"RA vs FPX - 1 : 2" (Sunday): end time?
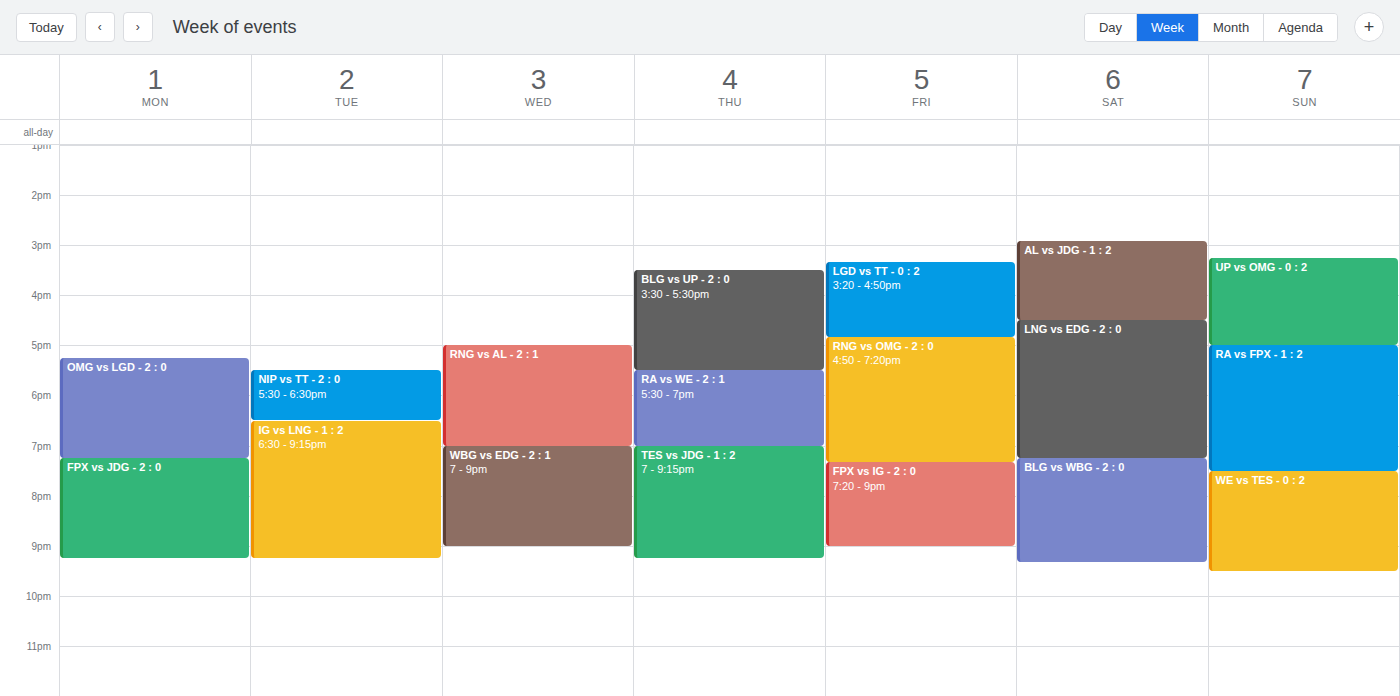
7:30 PM